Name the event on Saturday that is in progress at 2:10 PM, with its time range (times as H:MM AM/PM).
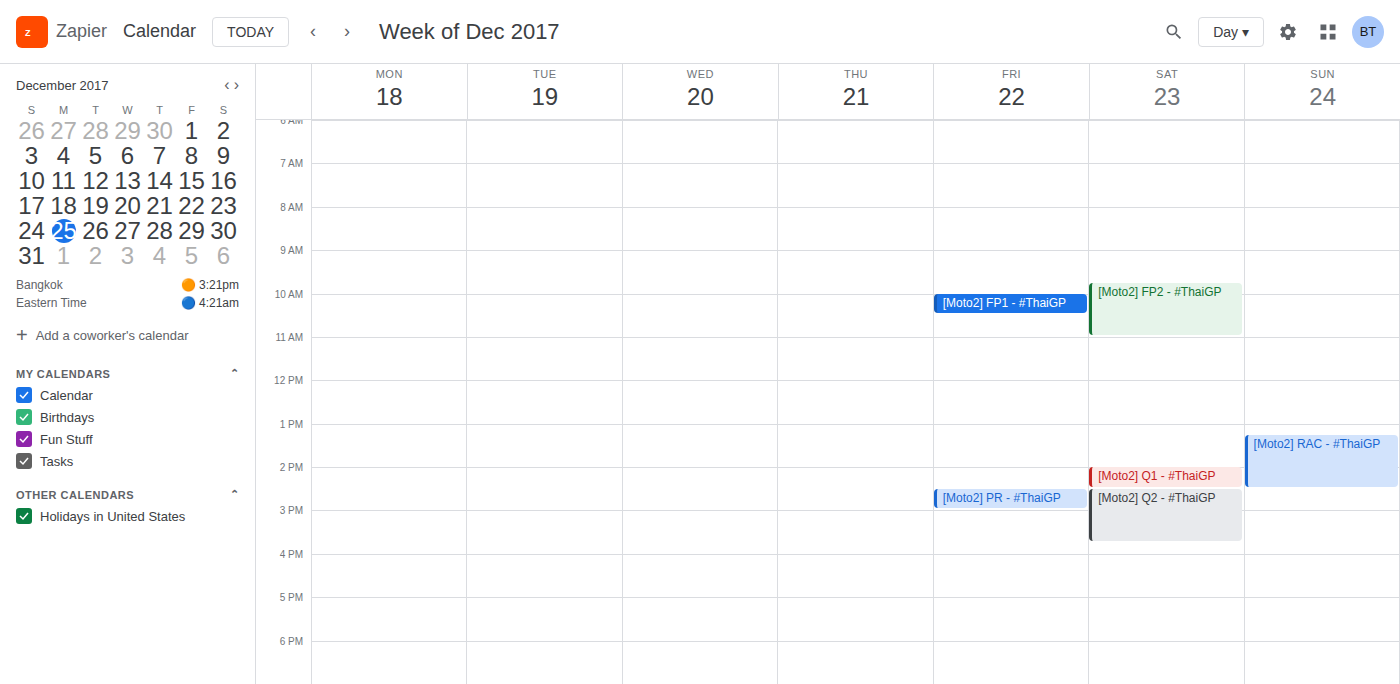
"[Moto2] Q1 - #ThaiGP", 2:00 PM to 2:30 PM